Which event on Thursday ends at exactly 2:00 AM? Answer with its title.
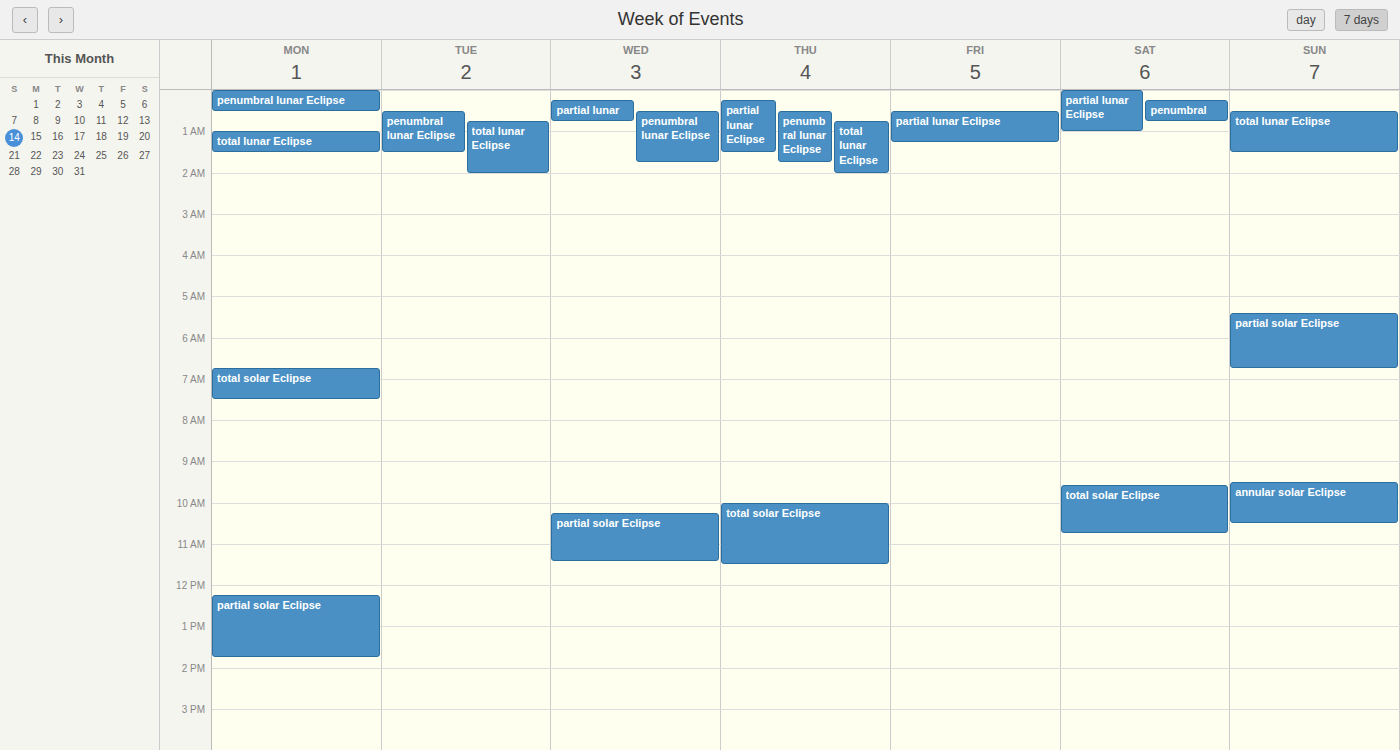
"total lunar Eclipse"